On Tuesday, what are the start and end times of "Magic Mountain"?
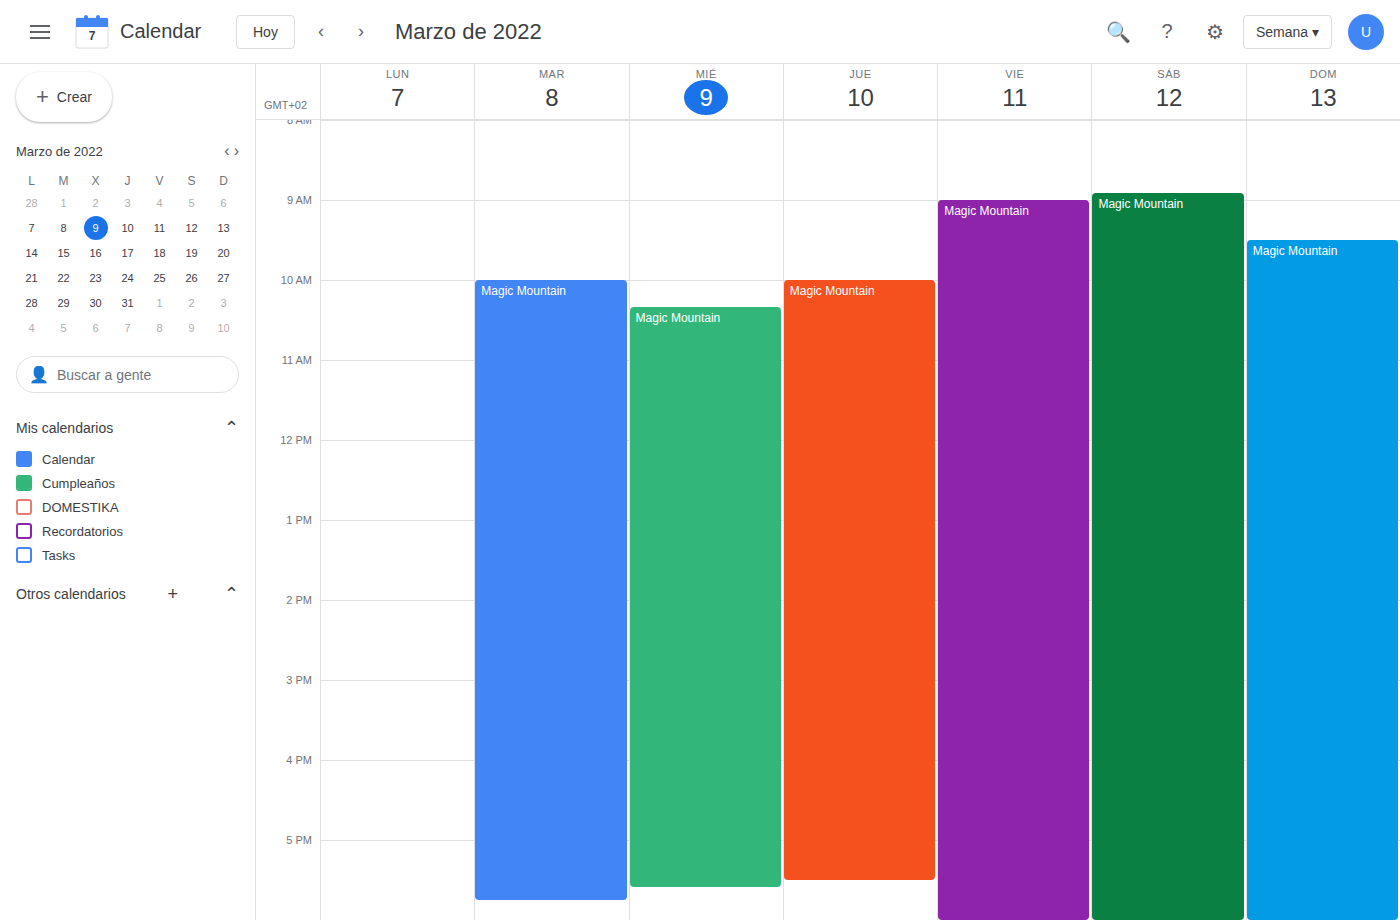
10:00 AM to 5:45 PM